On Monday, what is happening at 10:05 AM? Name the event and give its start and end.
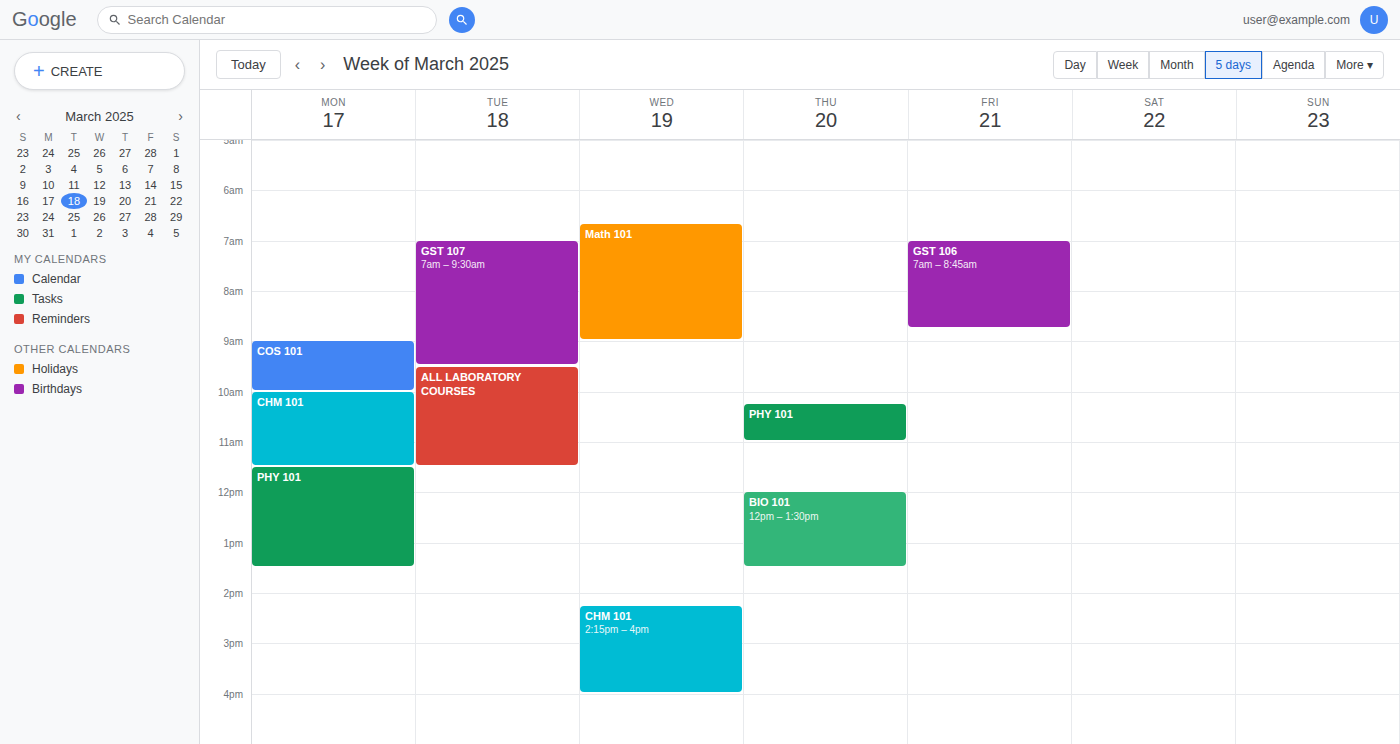
"CHM 101", 10:00 AM to 11:30 AM